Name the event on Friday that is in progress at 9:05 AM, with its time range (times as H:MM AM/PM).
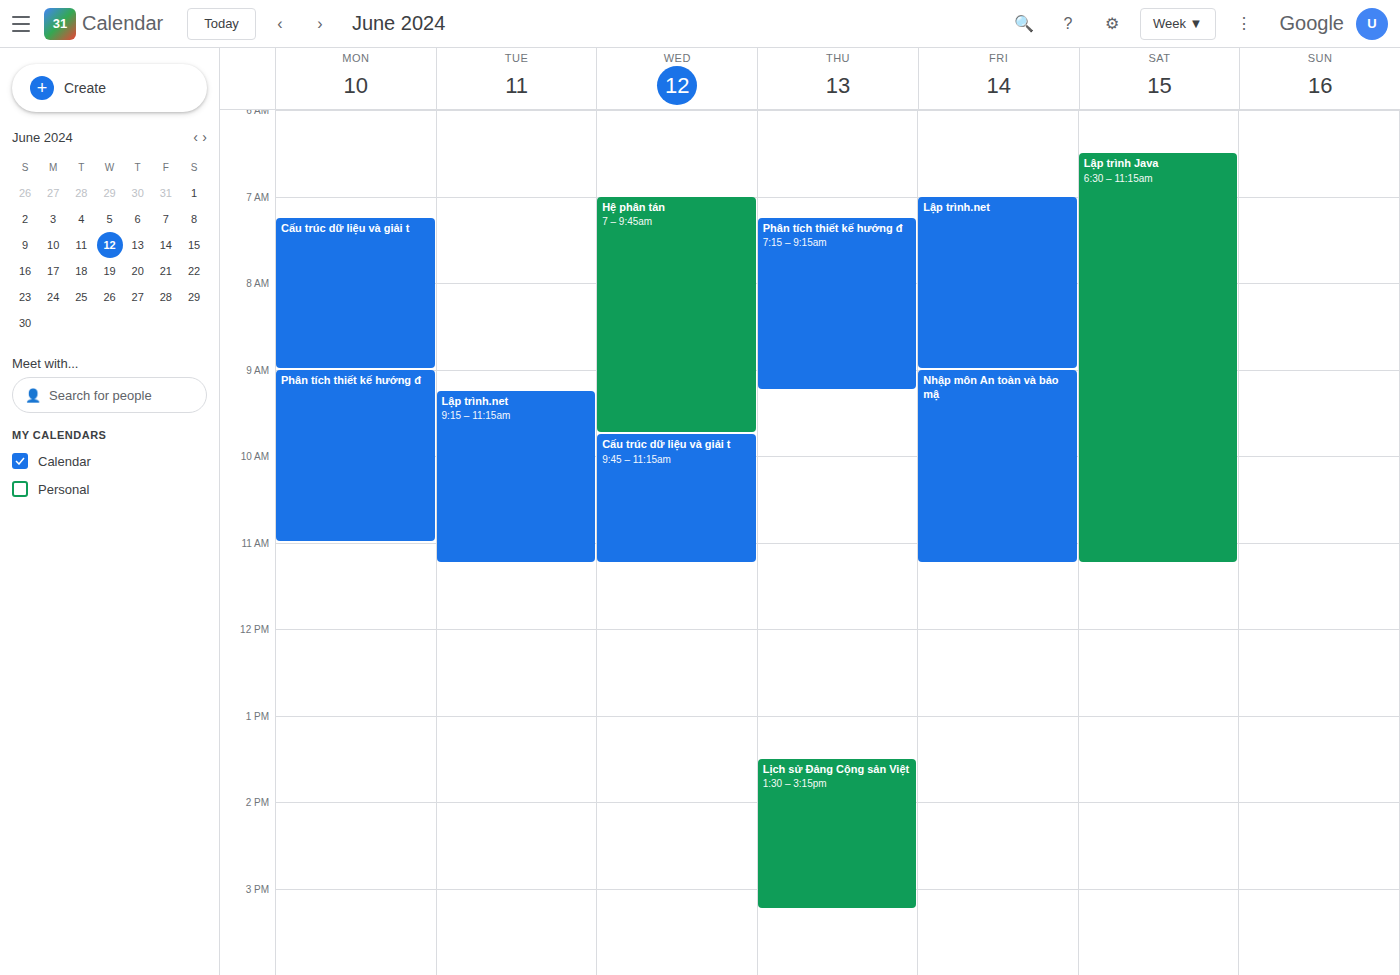
"Nhập môn An toàn và bảo mậ", 9:00 AM to 11:15 AM